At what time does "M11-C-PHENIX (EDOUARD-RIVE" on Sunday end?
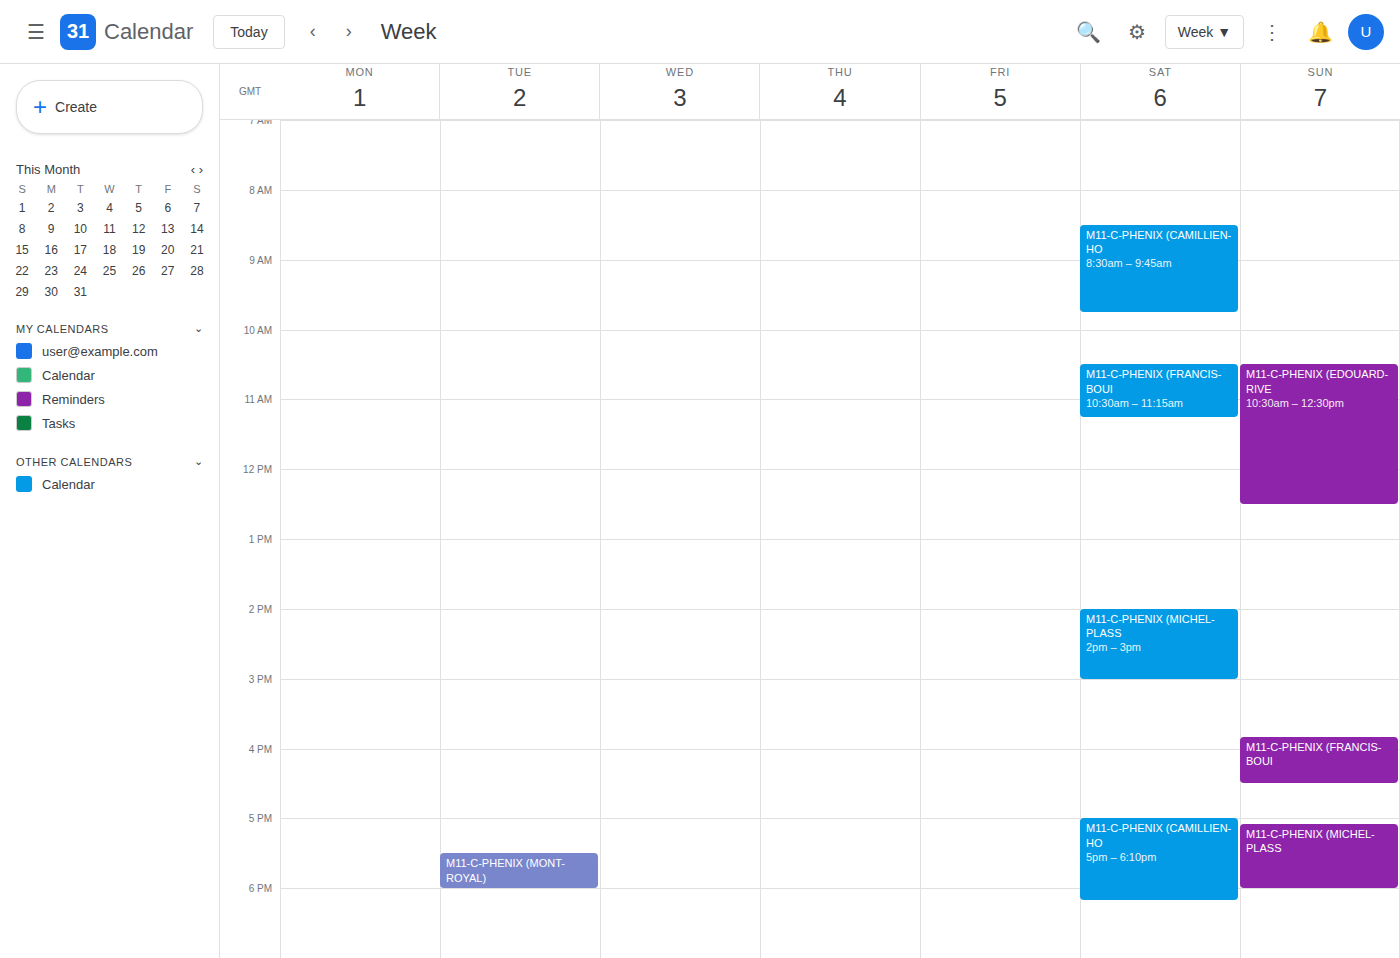
12:30 PM